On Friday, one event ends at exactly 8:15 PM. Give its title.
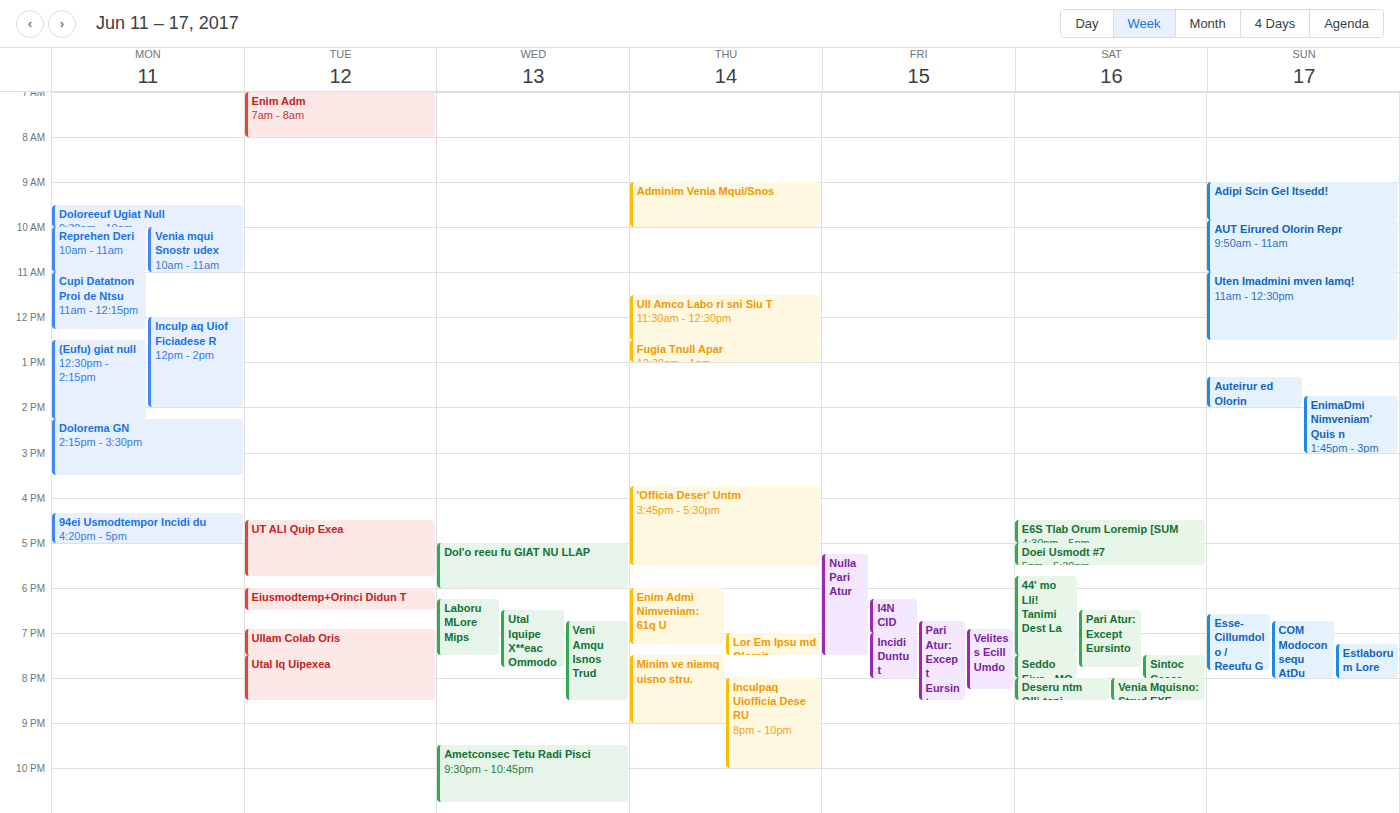
"Velitess Ecill Umdo"